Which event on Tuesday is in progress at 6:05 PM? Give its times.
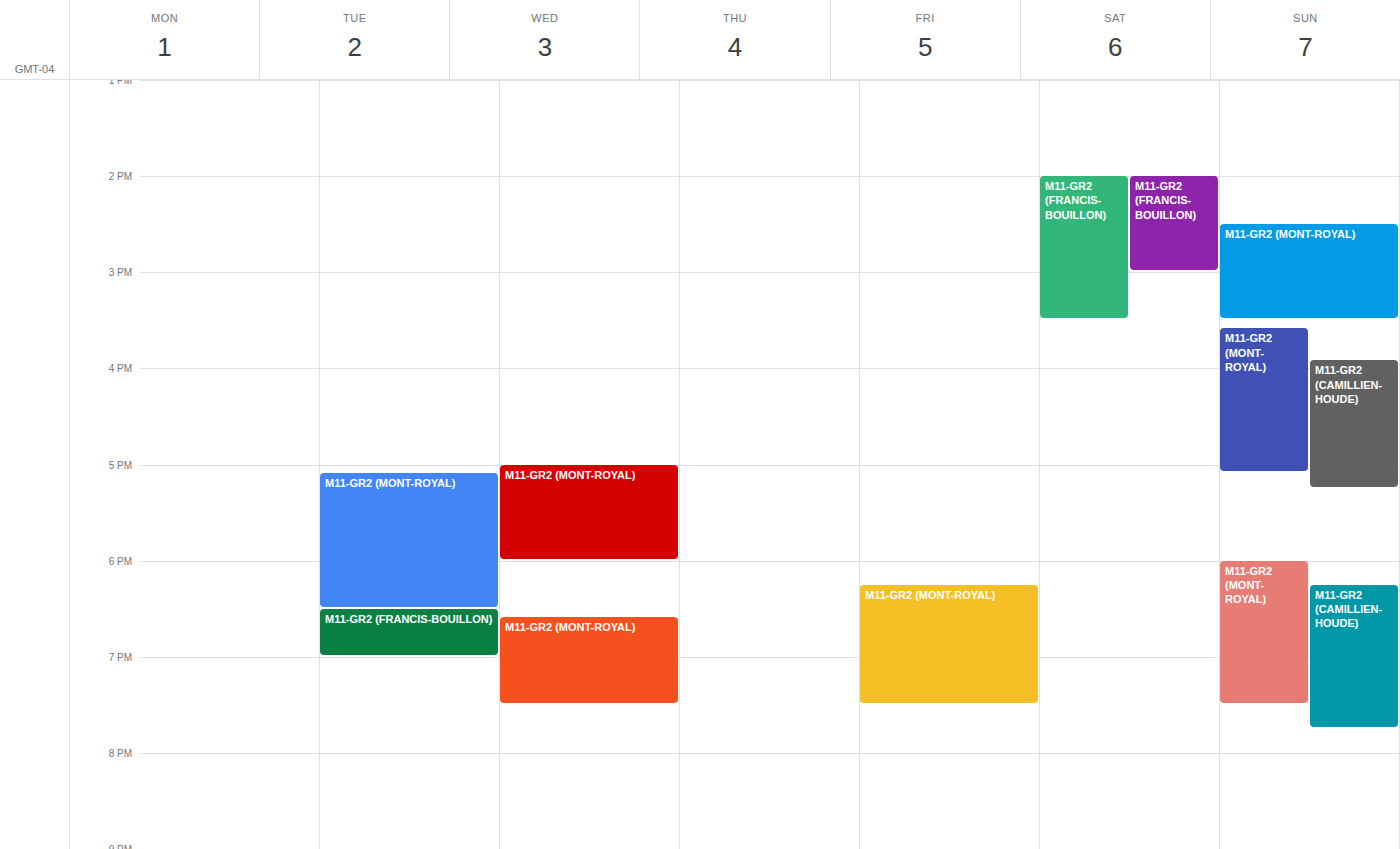
"M11-GR2 (MONT-ROYAL)", 5:05 PM to 6:30 PM